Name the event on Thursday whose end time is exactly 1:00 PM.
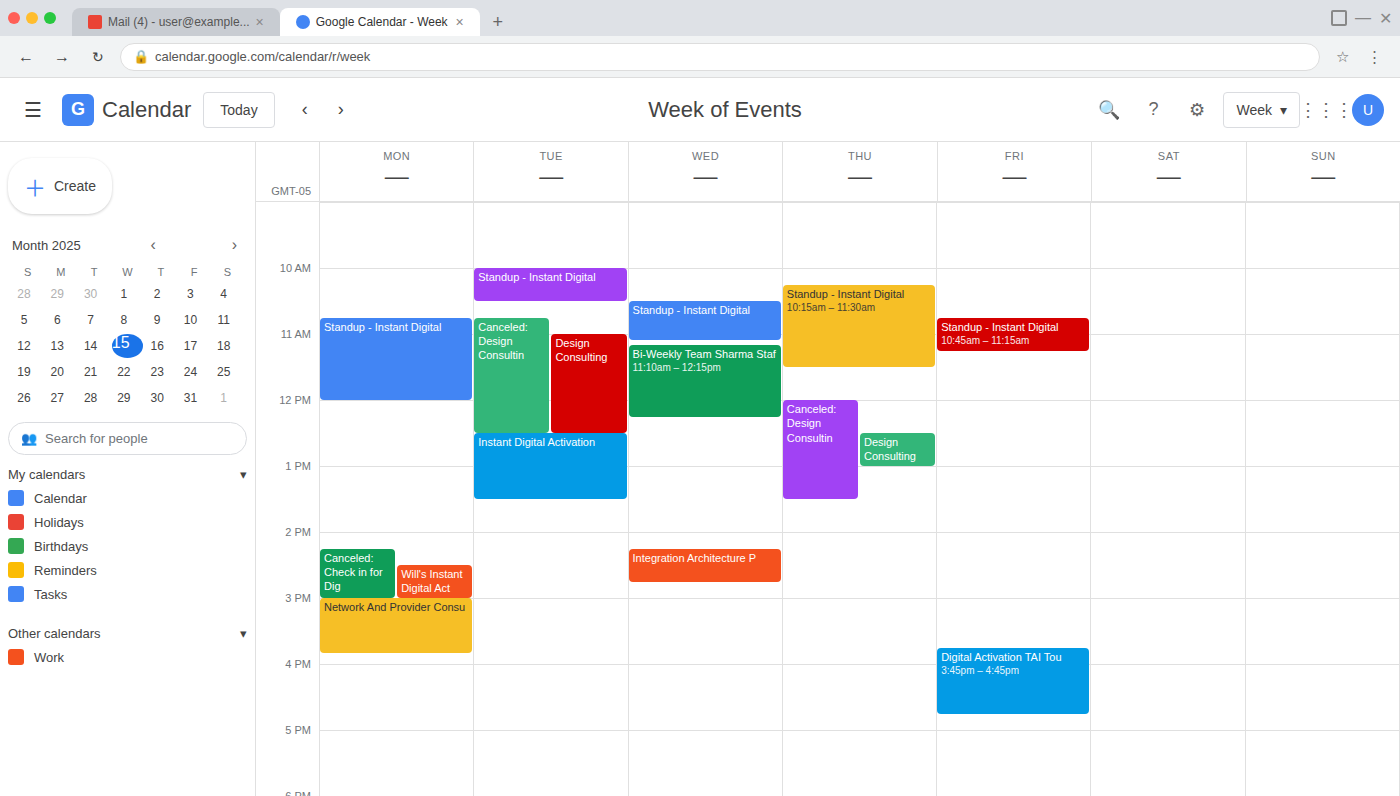
"Design Consulting"